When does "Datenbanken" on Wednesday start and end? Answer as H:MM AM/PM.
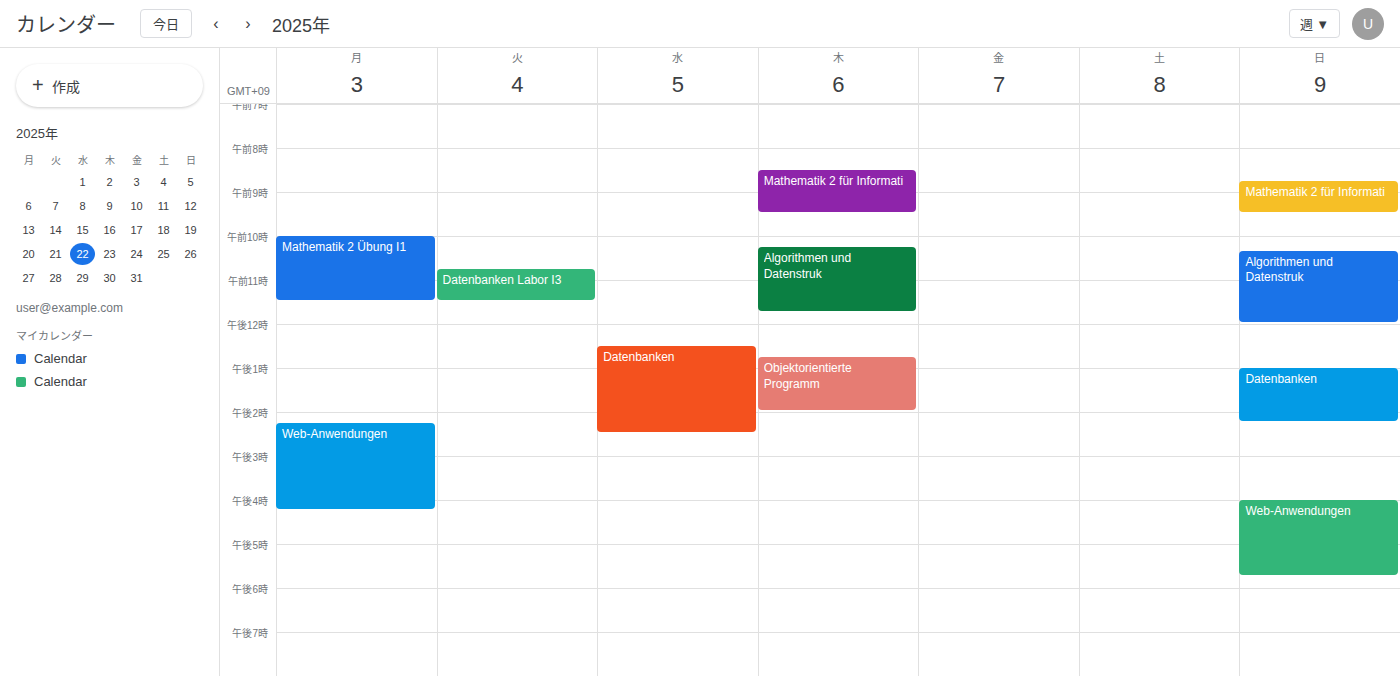
12:30 PM to 2:30 PM